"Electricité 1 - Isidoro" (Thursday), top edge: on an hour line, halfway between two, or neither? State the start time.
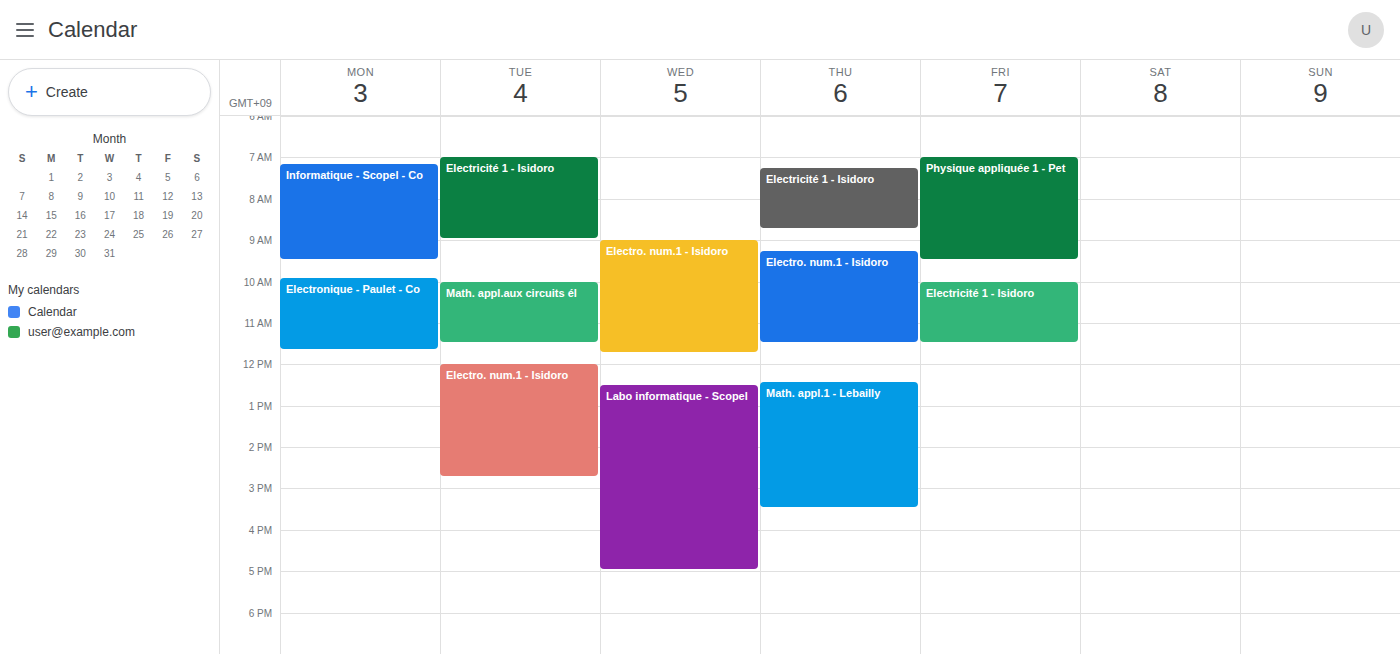
7:15 AM -- neither: a quarter of the way from the 7 AM line to the 8 AM line.